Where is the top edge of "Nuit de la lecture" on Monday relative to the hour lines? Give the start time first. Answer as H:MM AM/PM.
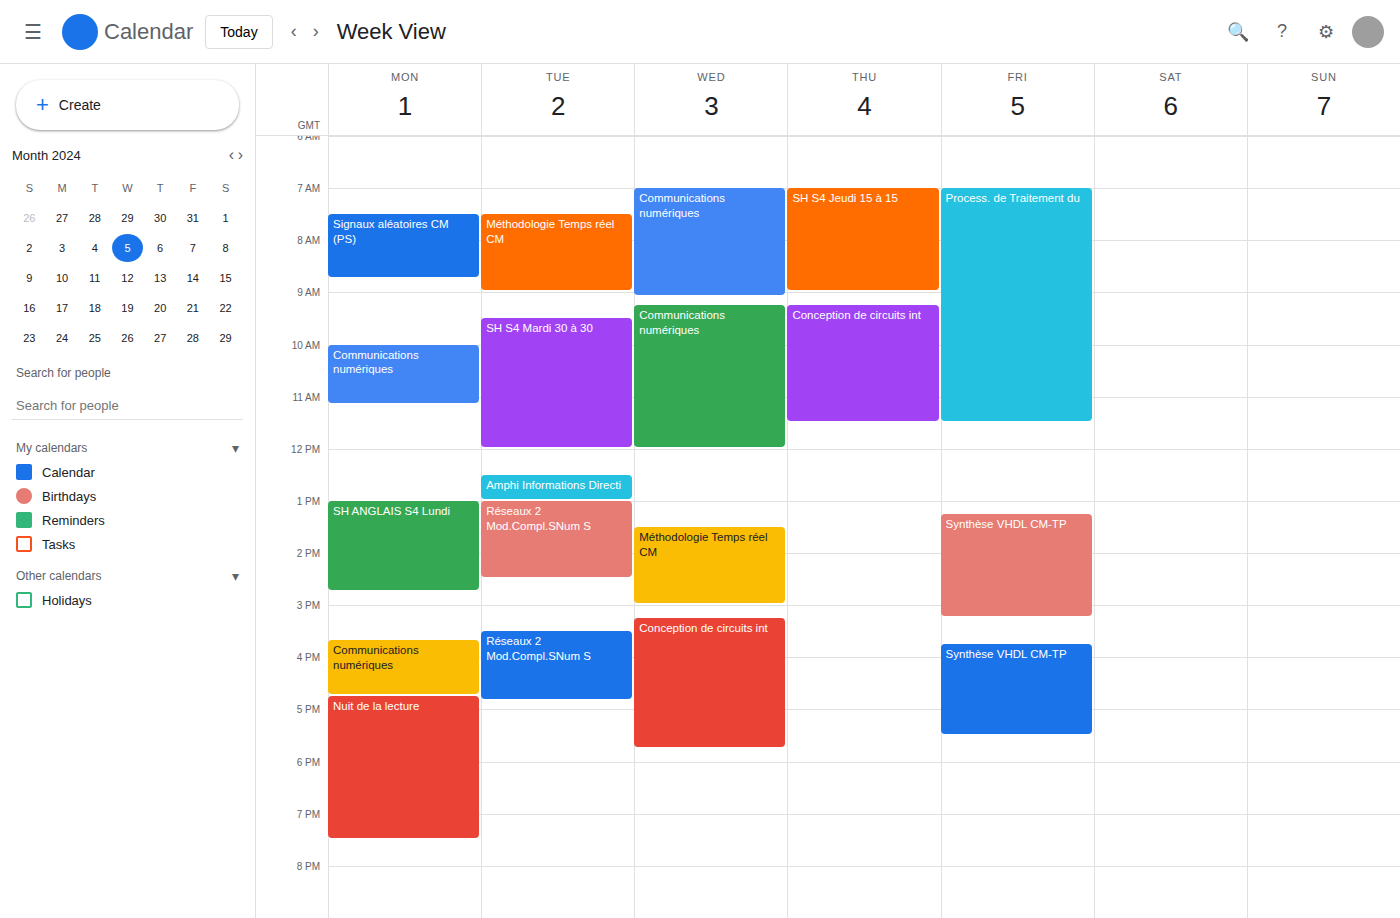
4:45 PM -- neither: three quarters of the way from the 4 PM line to the 5 PM line.